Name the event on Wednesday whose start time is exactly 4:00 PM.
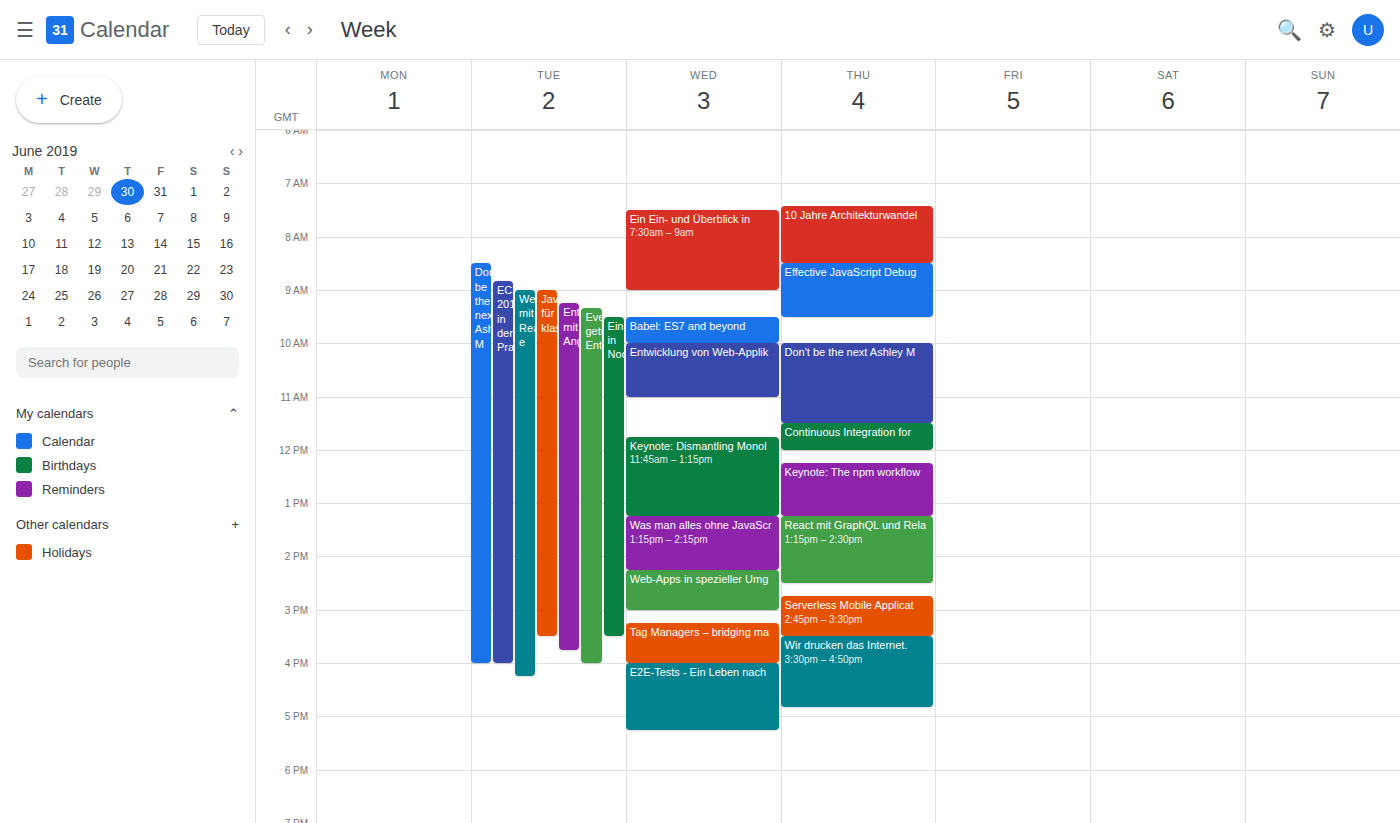
"E2E-Tests - Ein Leben nach"